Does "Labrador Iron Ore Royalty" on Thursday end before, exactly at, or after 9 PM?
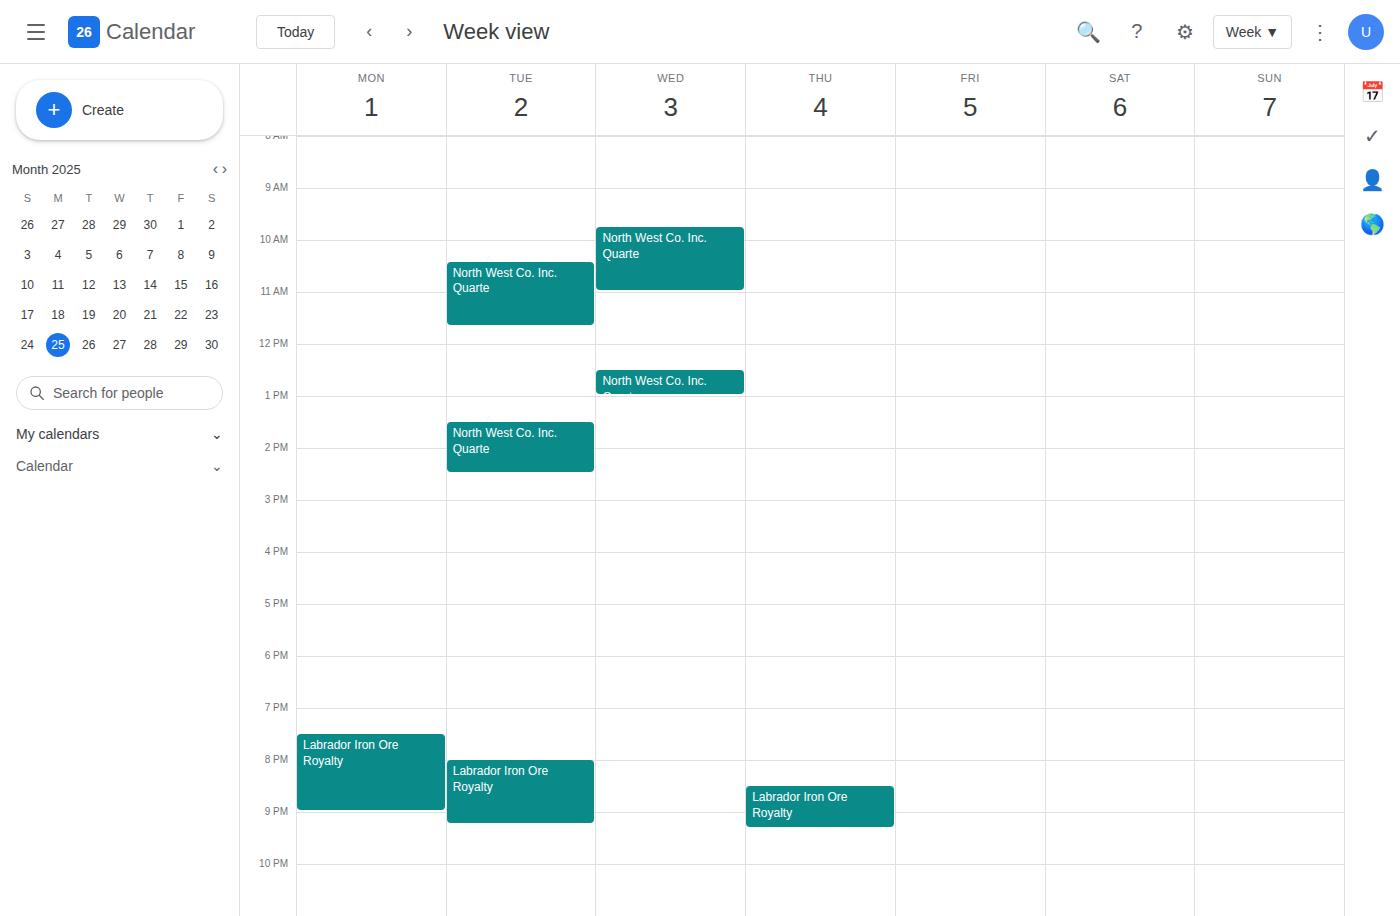
9:20 PM -- after 9 PM, 20 minutes below the 9 PM line.